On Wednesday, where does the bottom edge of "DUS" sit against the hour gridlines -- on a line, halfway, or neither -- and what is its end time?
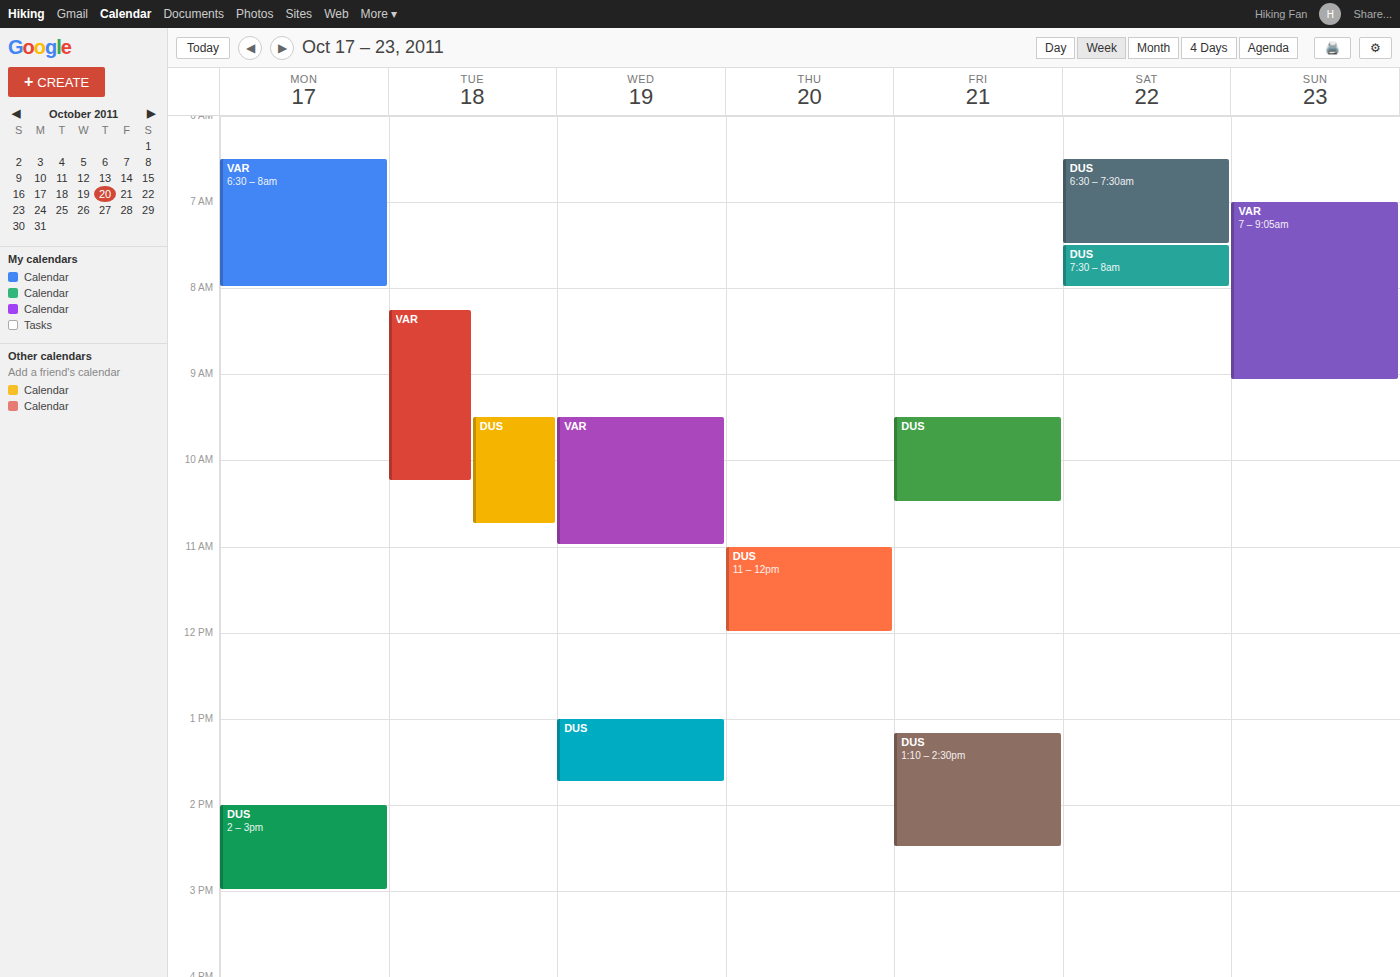
1:45 PM -- neither: three quarters of the way from the 1 PM line to the 2 PM line.